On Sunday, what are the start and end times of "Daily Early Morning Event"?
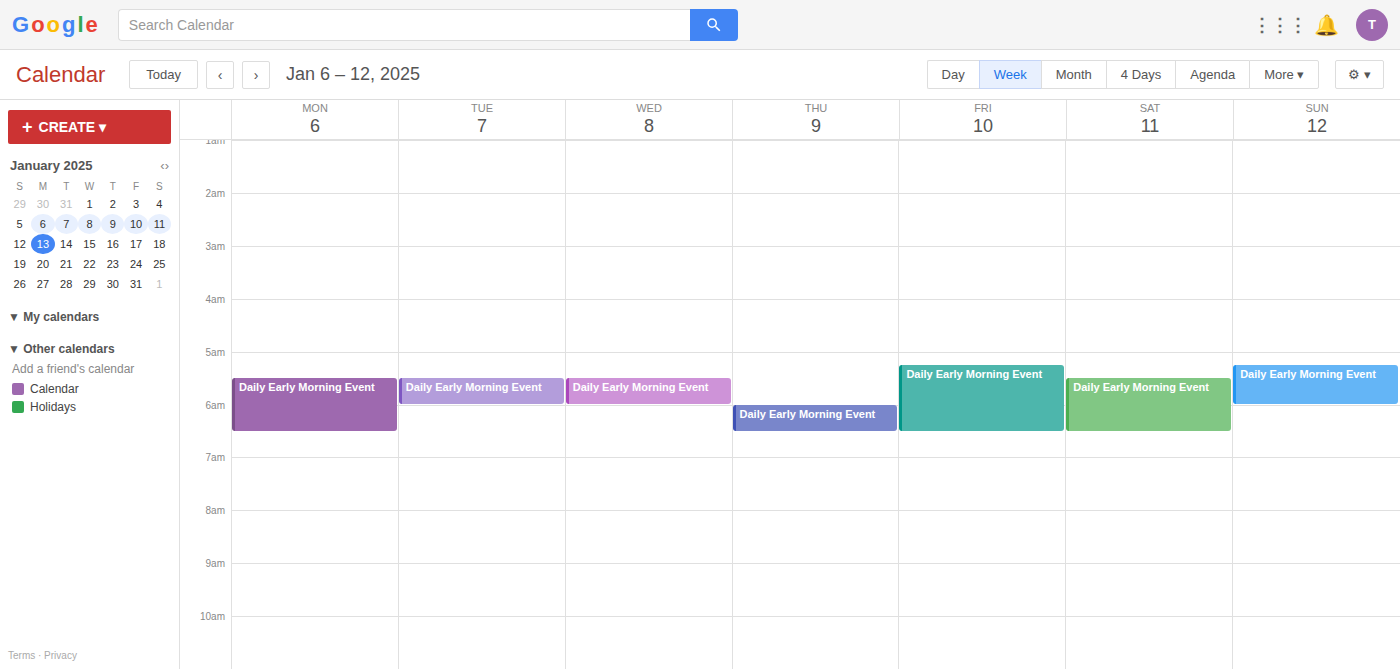
5:15 AM to 6:00 AM